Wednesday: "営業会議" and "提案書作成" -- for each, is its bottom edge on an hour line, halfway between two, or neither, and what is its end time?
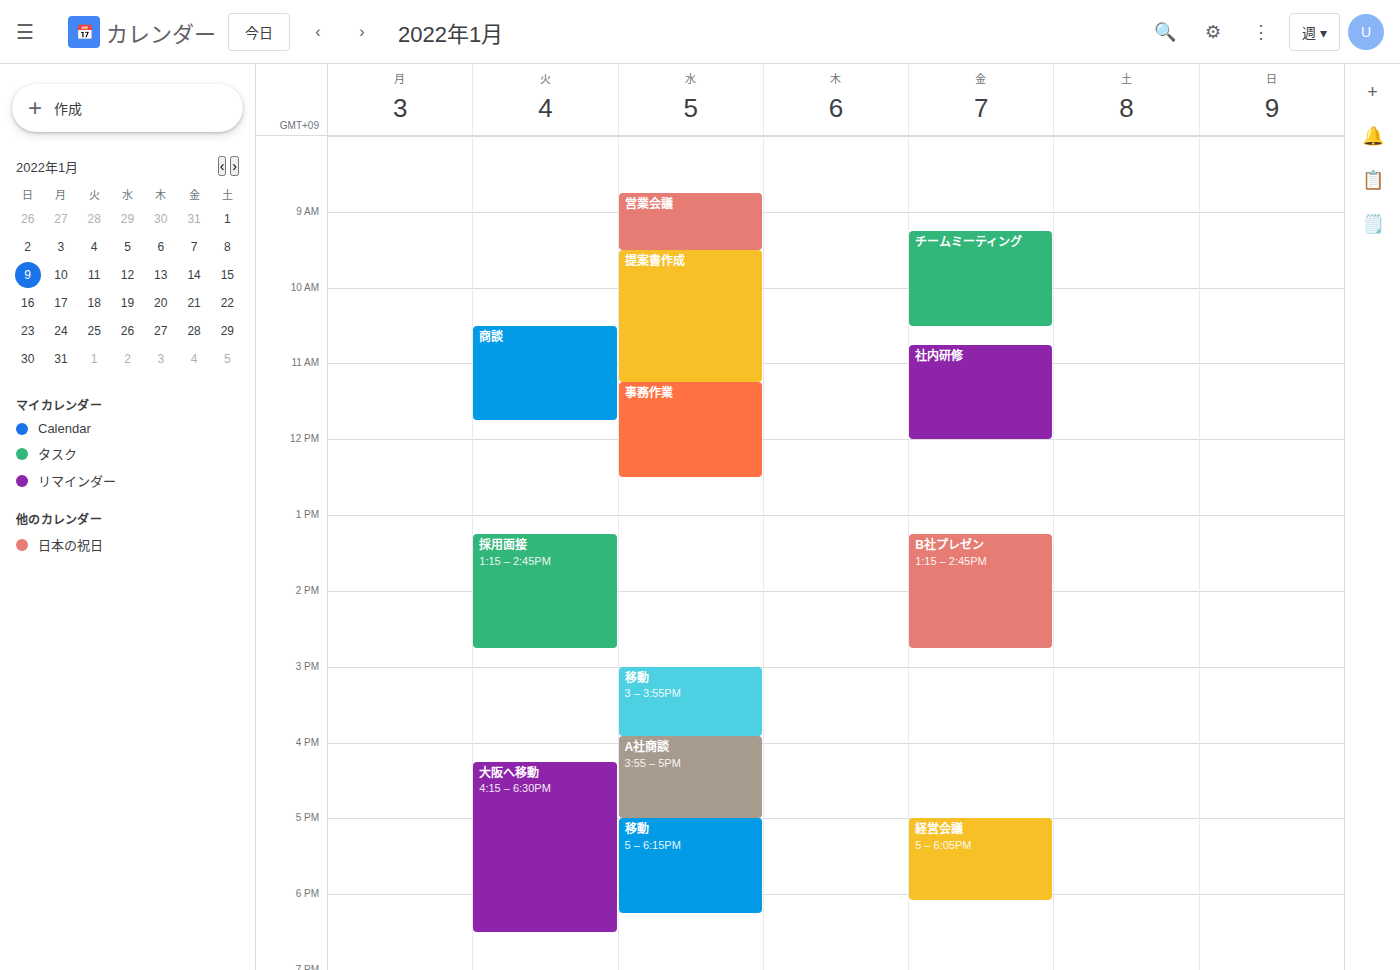
"営業会議": 9:30 AM, halfway between the 9 AM and 10 AM lines. "提案書作成": 11:15 AM, neither: a quarter of the way from the 11 AM line to the 12 PM line.